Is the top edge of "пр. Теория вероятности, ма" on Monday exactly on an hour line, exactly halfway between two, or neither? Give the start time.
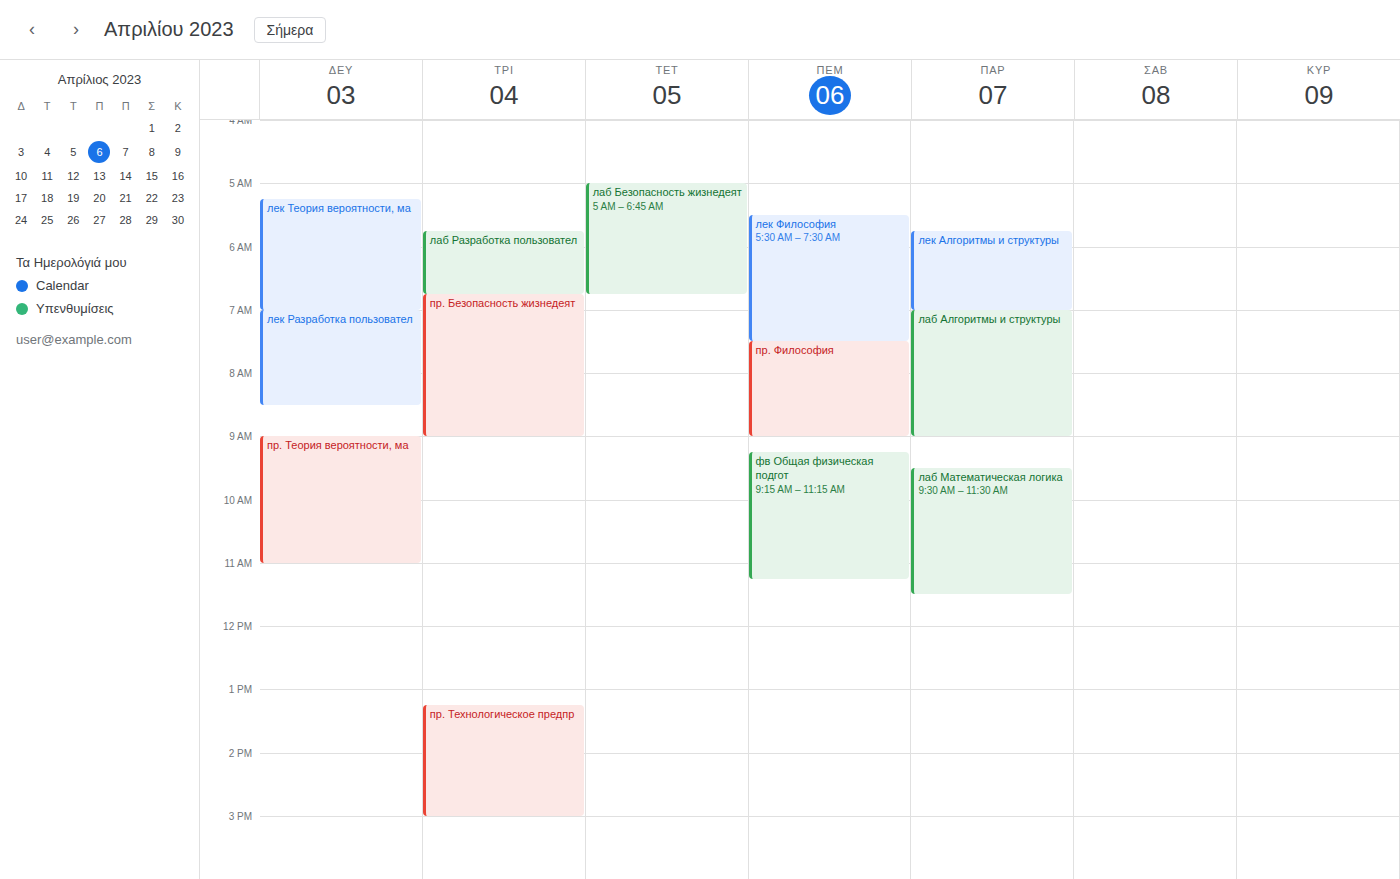
9:00 AM -- exactly on the 9 AM line.